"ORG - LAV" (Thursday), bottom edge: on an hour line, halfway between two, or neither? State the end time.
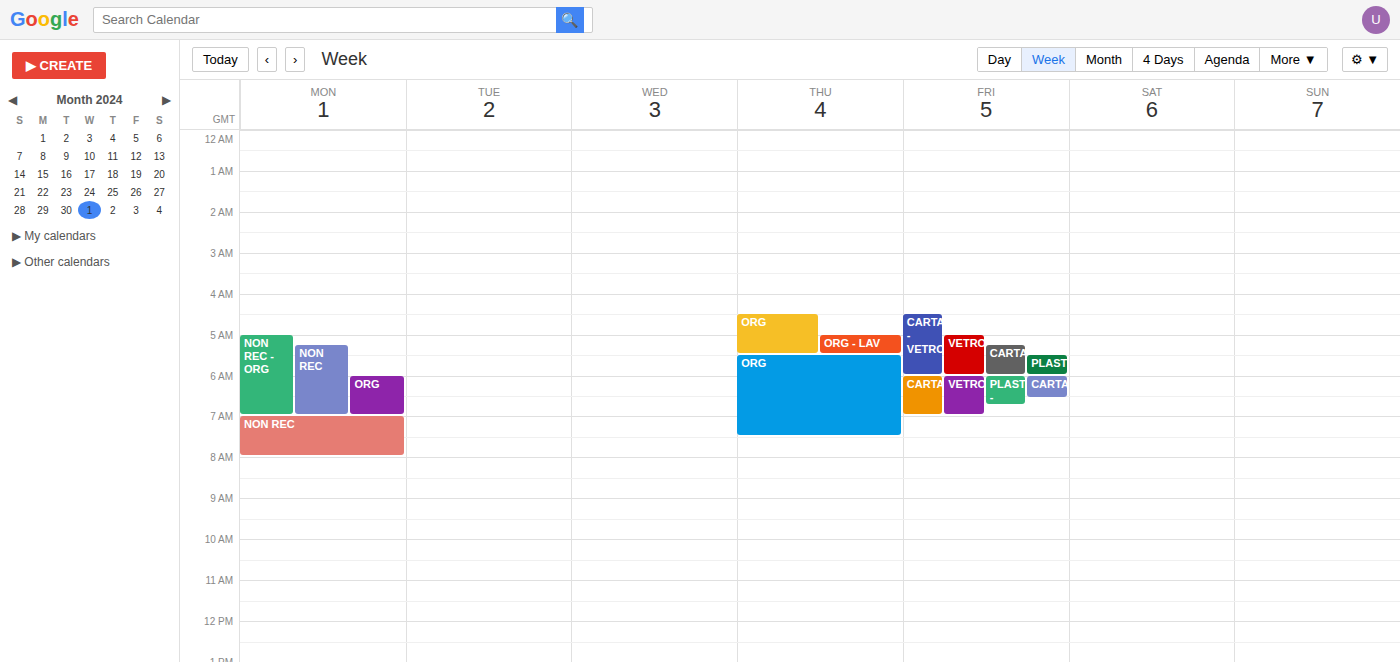
5:30 AM -- halfway between the 5 AM and 6 AM lines.